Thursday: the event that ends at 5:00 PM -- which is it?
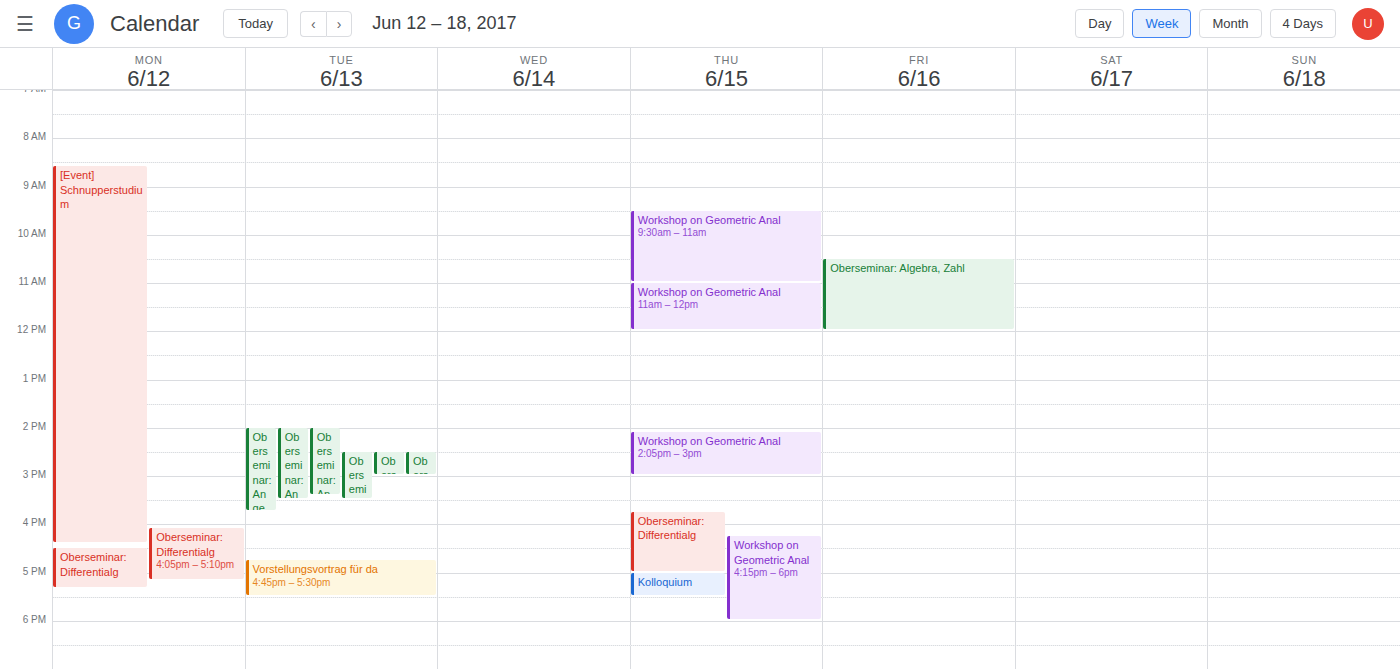
"Oberseminar: Differentialg"